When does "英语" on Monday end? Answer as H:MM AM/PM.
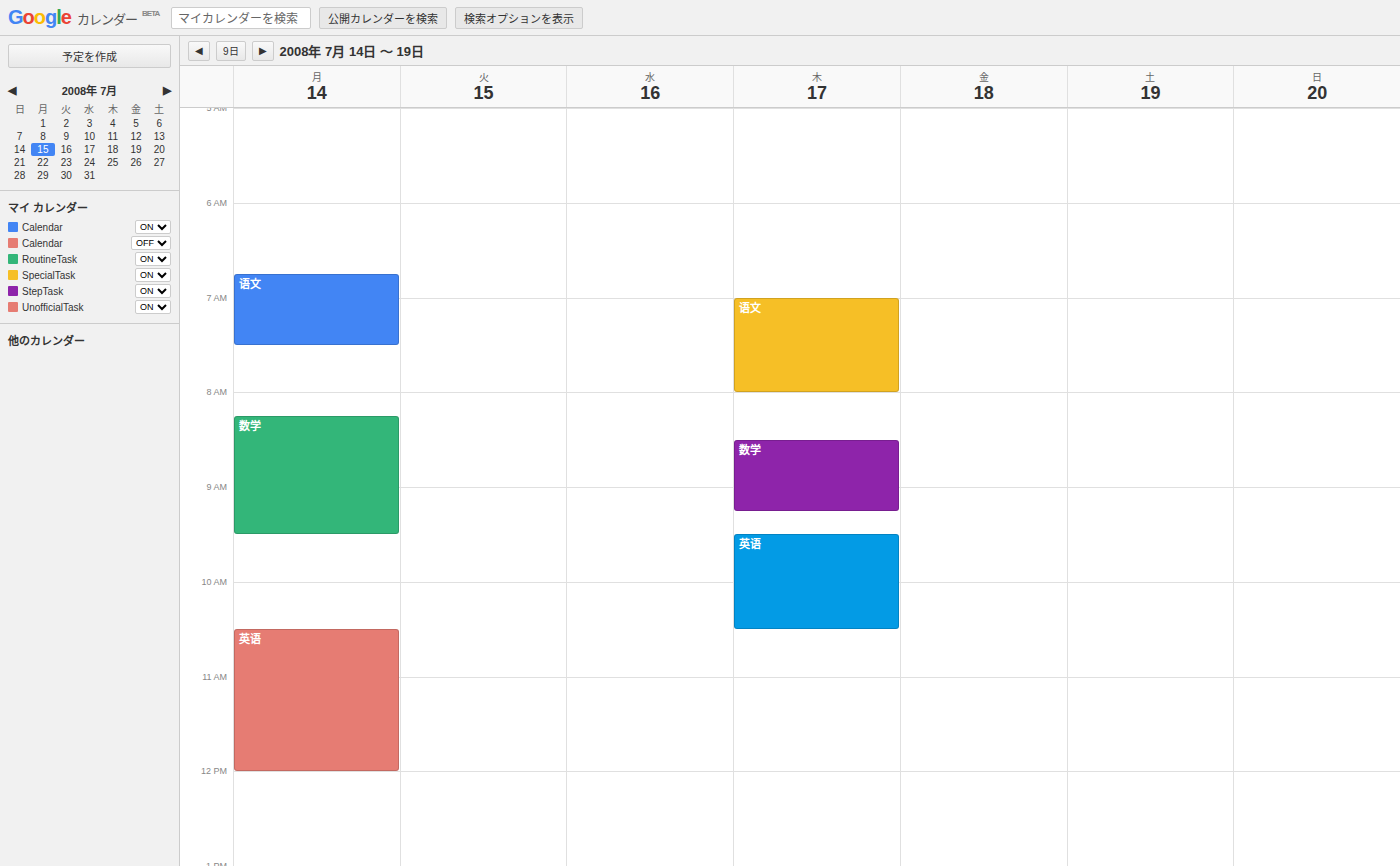
12:00 PM